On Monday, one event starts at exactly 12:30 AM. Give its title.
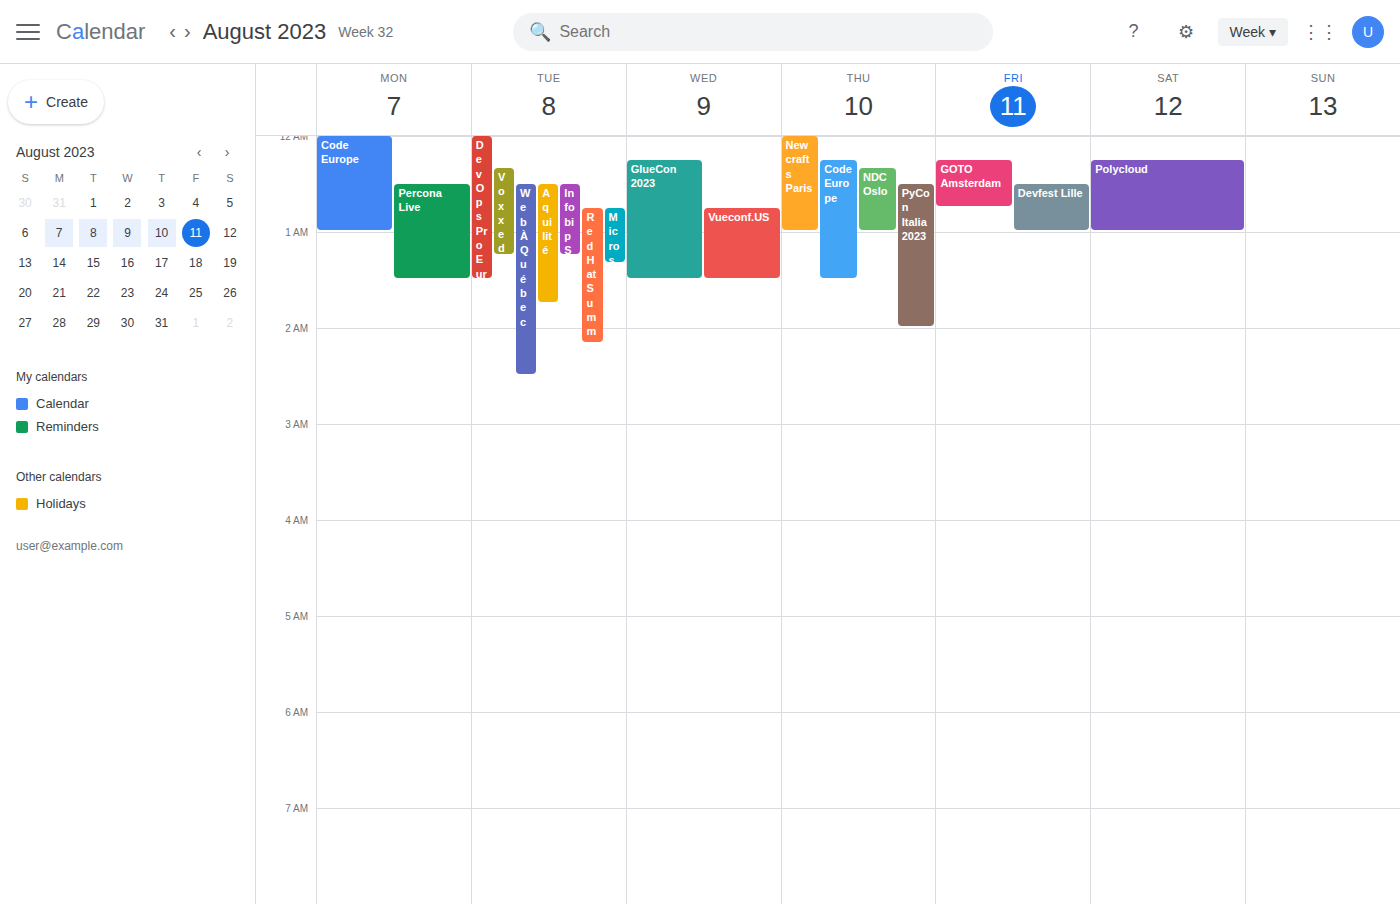
"Percona Live"